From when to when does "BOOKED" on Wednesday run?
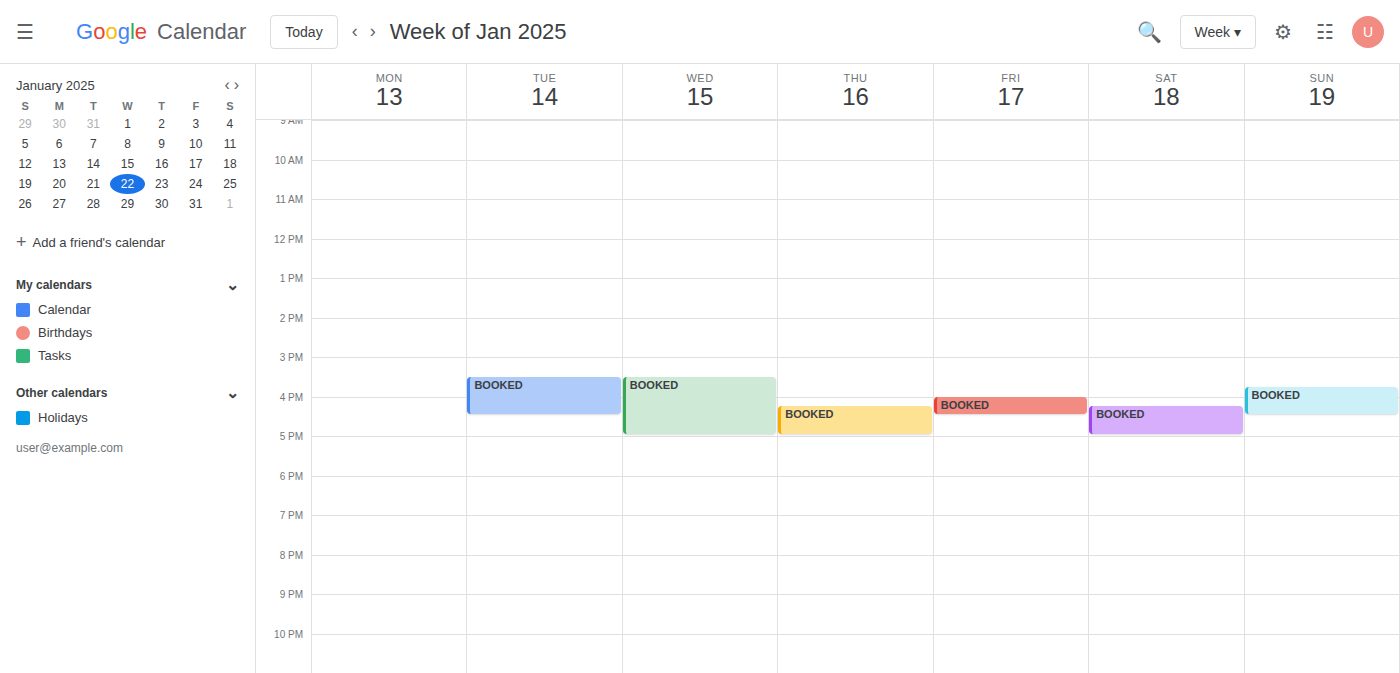
3:30 PM to 5:00 PM